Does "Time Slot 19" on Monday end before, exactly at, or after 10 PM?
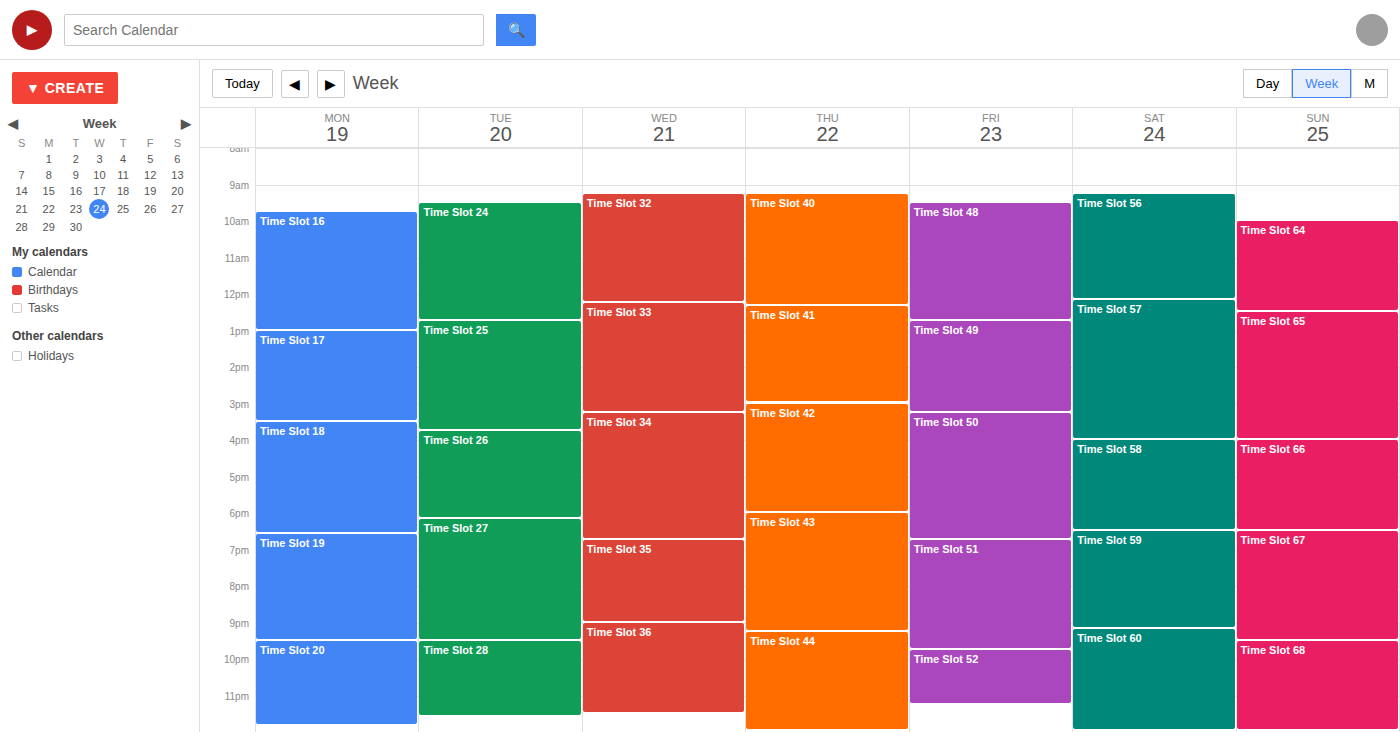
9:30 PM -- before 10 PM, 30 minutes above the 10 PM line.